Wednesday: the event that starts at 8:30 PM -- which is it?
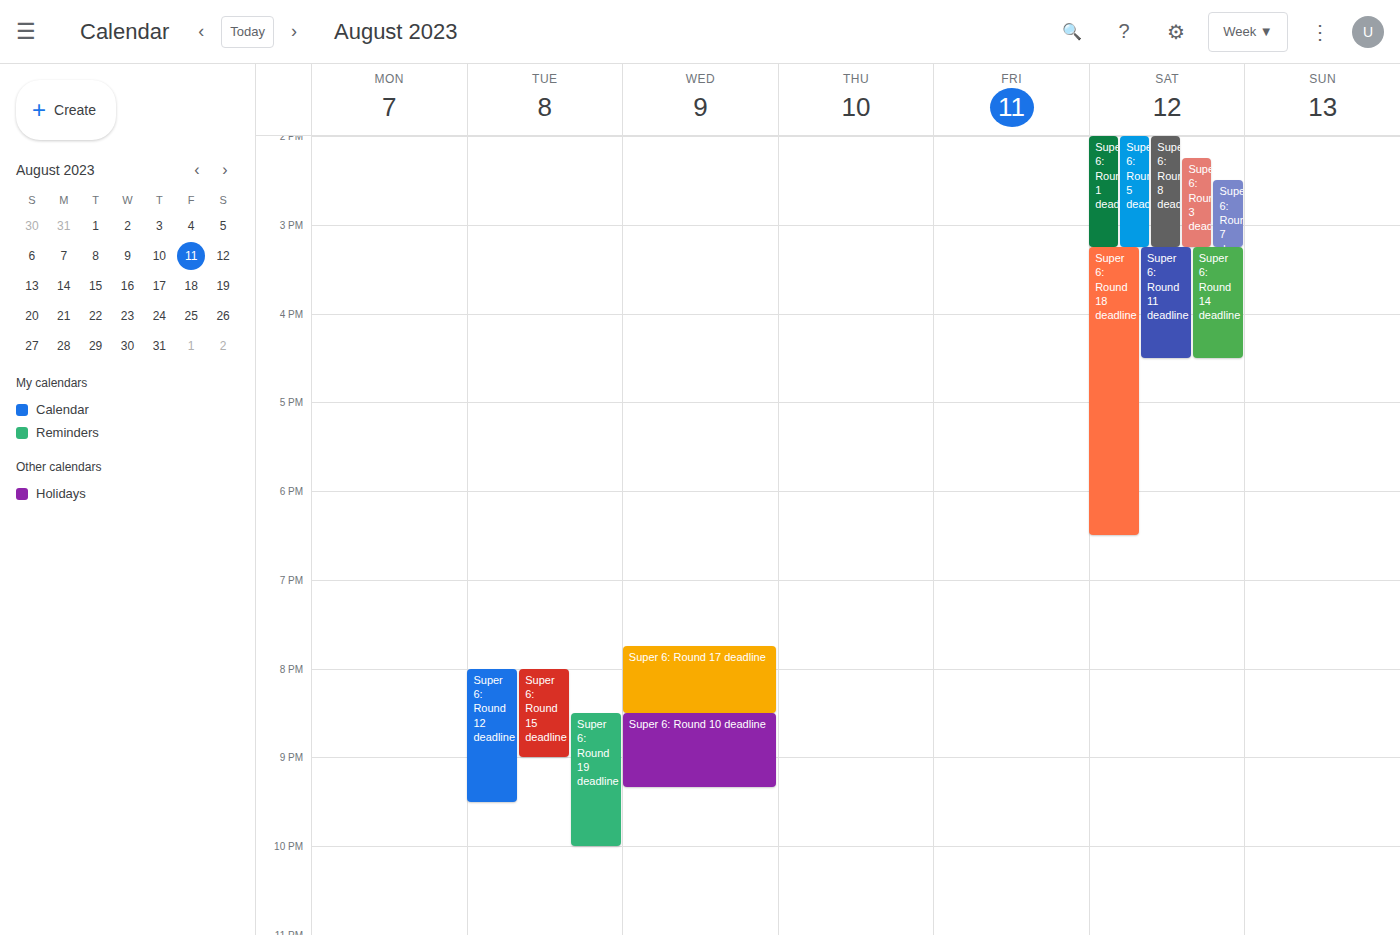
"Super 6: Round 10 deadline"